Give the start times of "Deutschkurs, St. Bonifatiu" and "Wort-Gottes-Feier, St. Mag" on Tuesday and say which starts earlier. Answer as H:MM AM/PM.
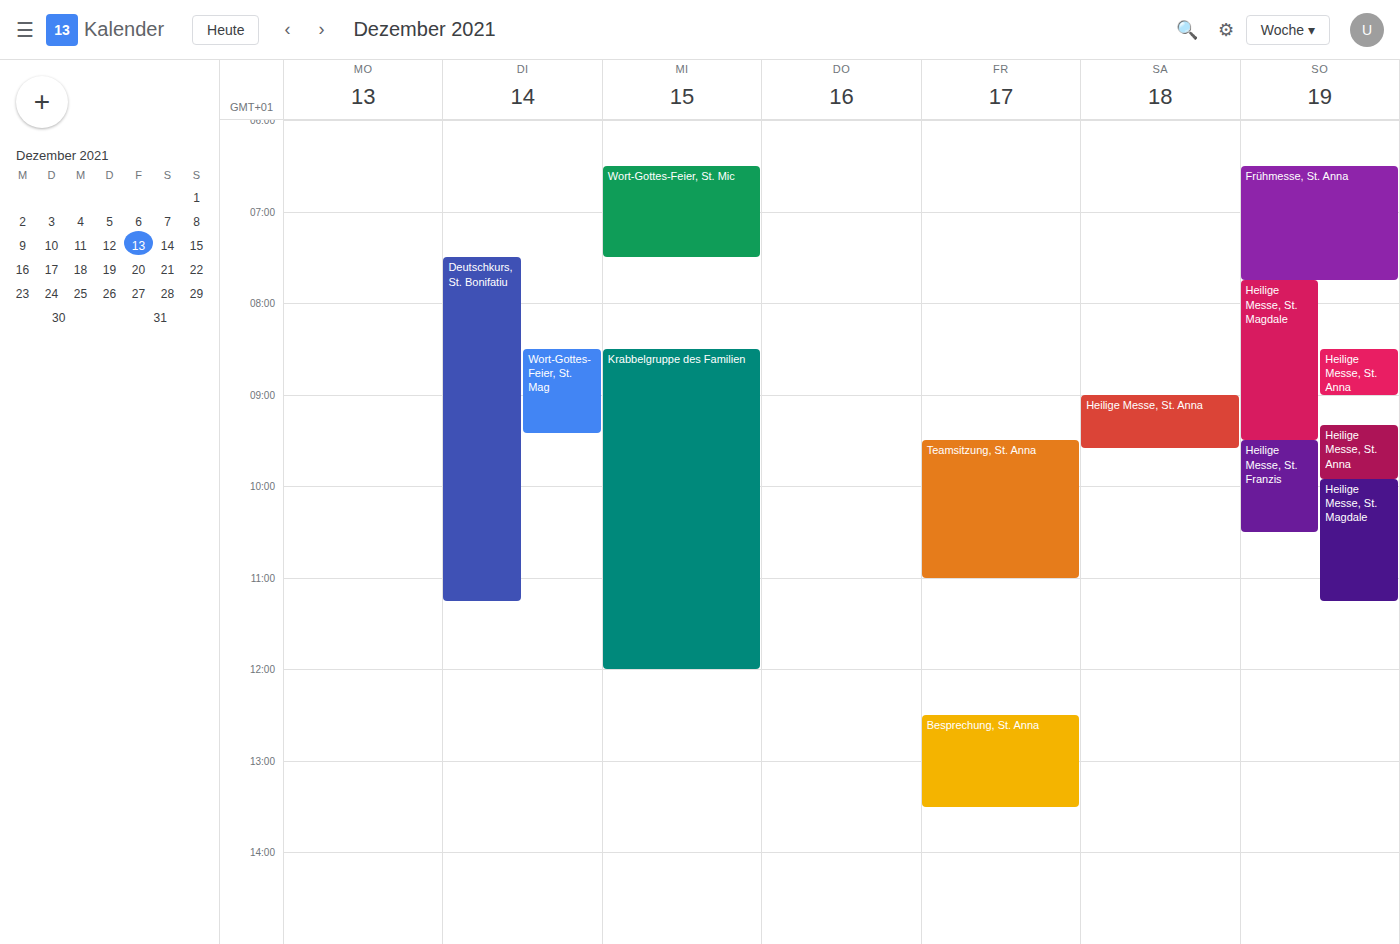
"Deutschkurs, St. Bonifatiu" 7:30 AM; "Wort-Gottes-Feier, St. Mag" 8:30 AM.